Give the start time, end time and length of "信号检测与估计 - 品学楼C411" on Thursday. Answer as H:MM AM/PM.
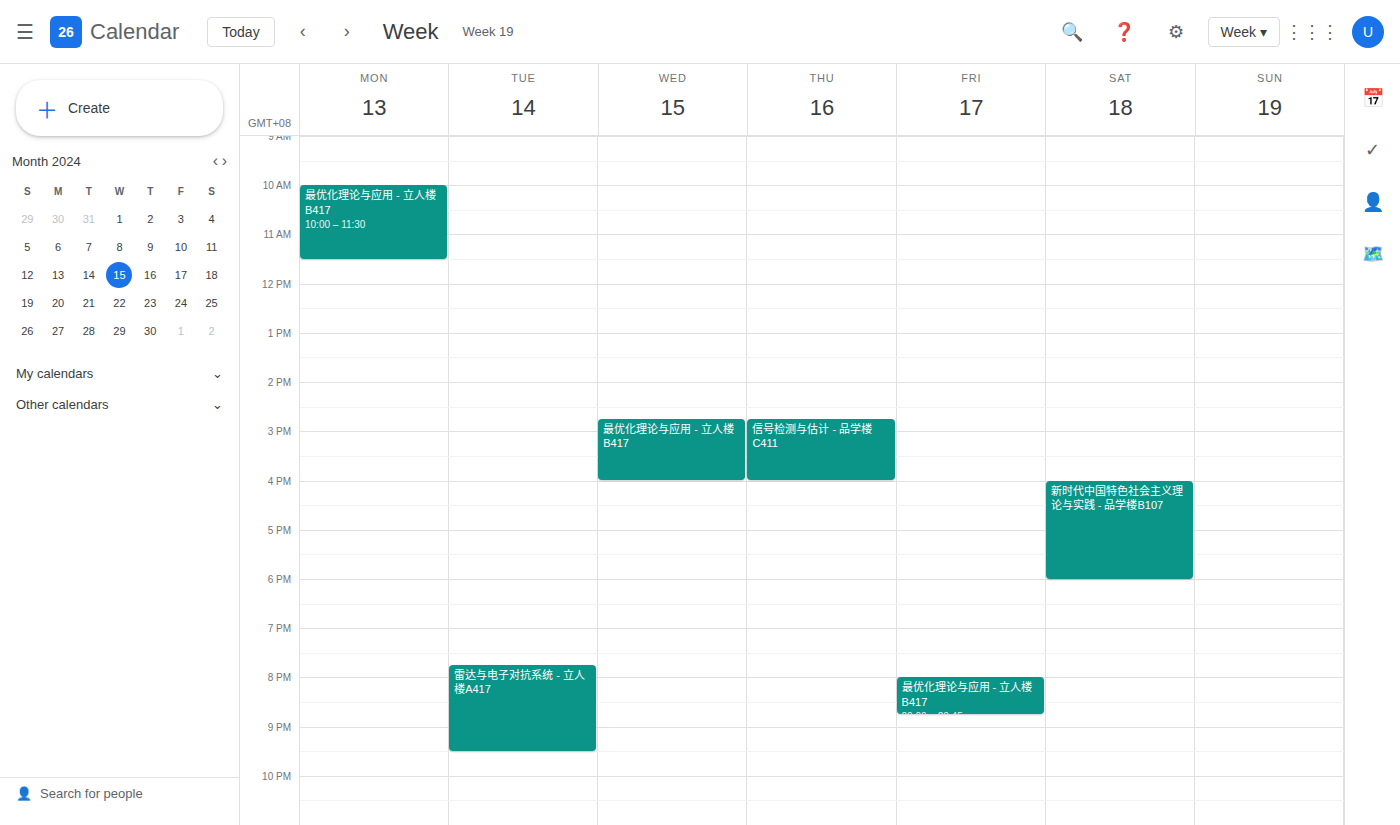
2:45 PM to 4:00 PM, 1 hour 15 minutes